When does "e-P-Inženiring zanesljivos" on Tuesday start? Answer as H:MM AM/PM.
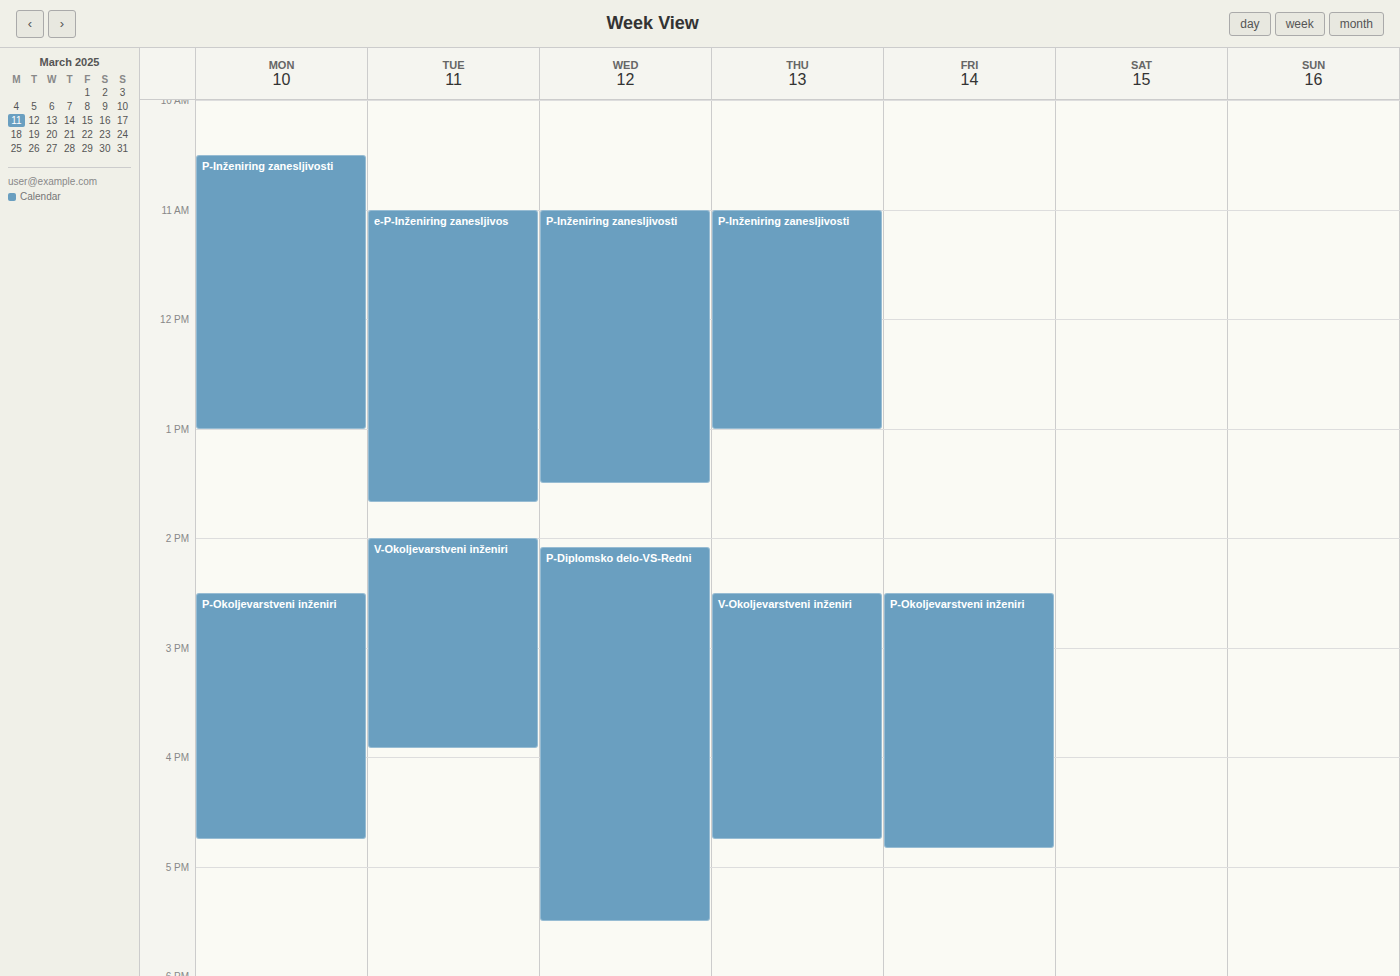
11:00 AM